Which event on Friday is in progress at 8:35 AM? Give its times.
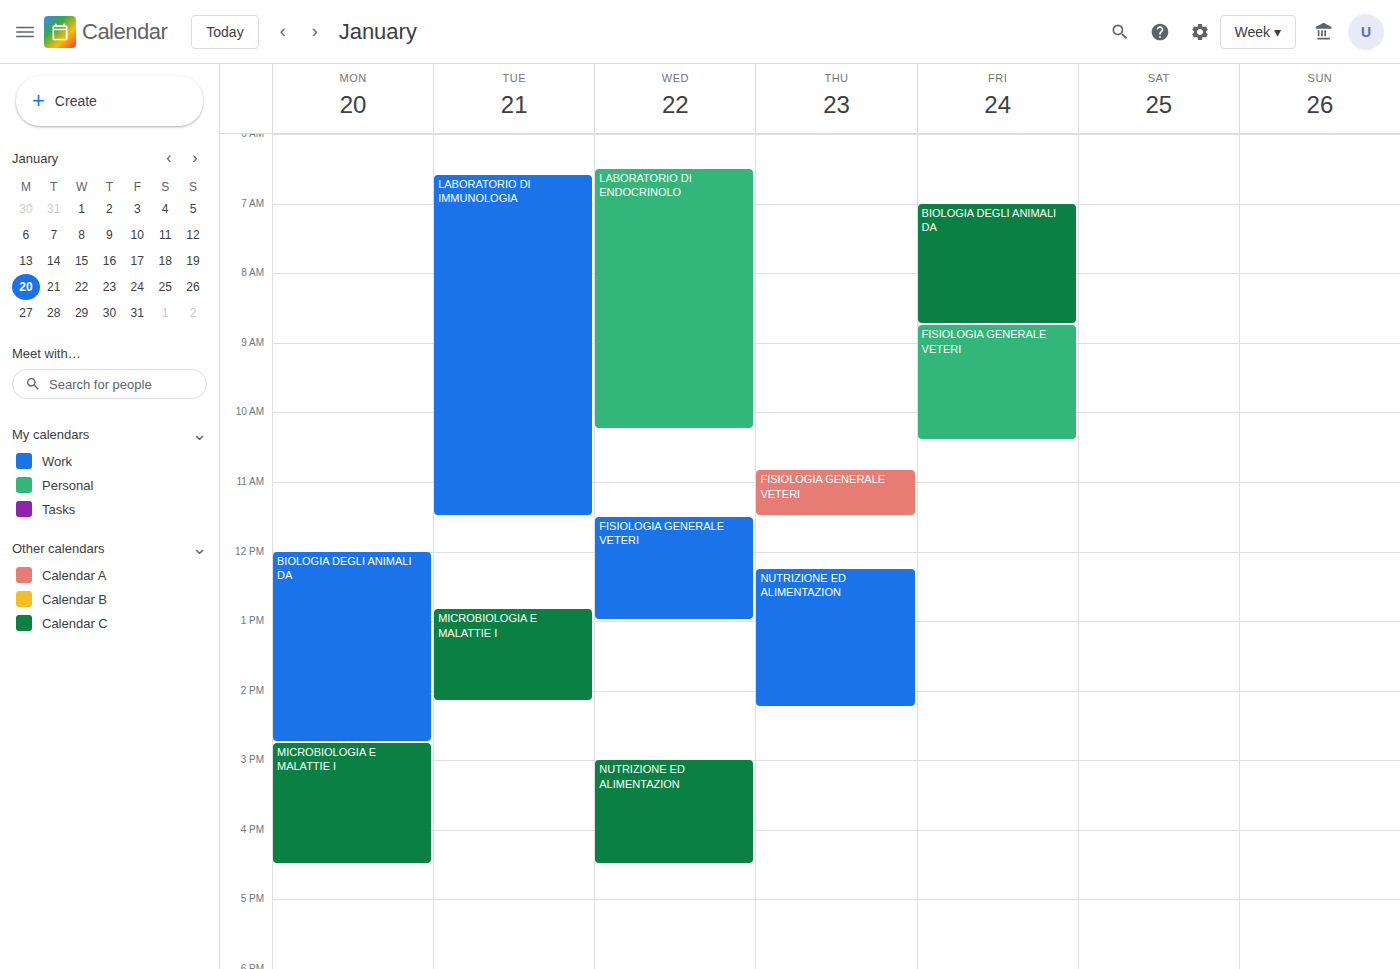
"BIOLOGIA DEGLI ANIMALI DA", 7:00 AM to 8:45 AM